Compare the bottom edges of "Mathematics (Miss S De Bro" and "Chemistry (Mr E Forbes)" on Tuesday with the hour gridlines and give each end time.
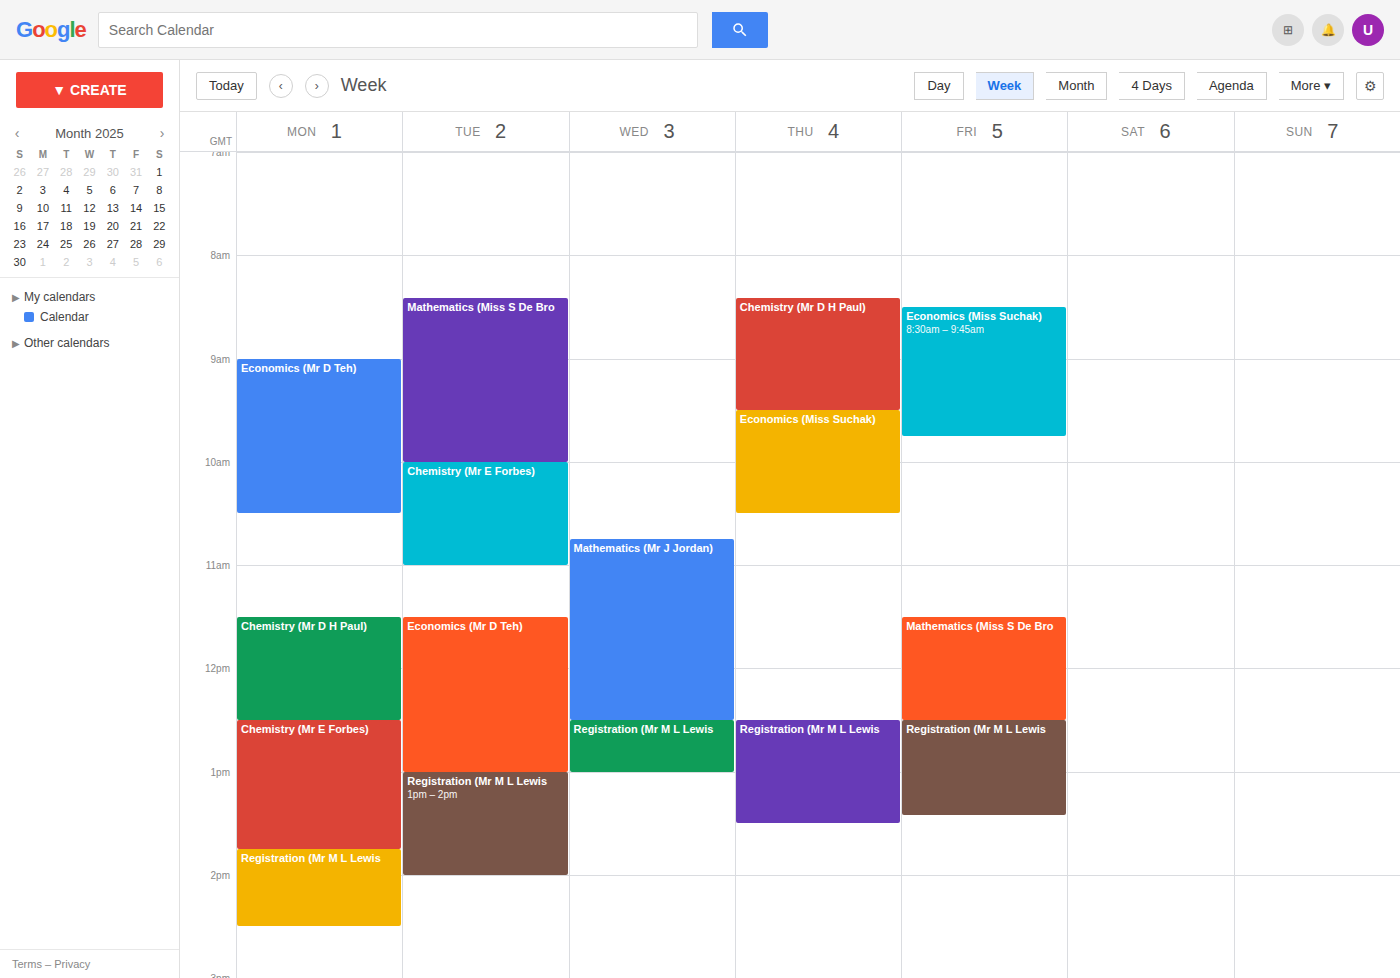
"Mathematics (Miss S De Bro": 10:00 AM, exactly on the 10 AM line. "Chemistry (Mr E Forbes)": 11:00 AM, exactly on the 11 AM line.